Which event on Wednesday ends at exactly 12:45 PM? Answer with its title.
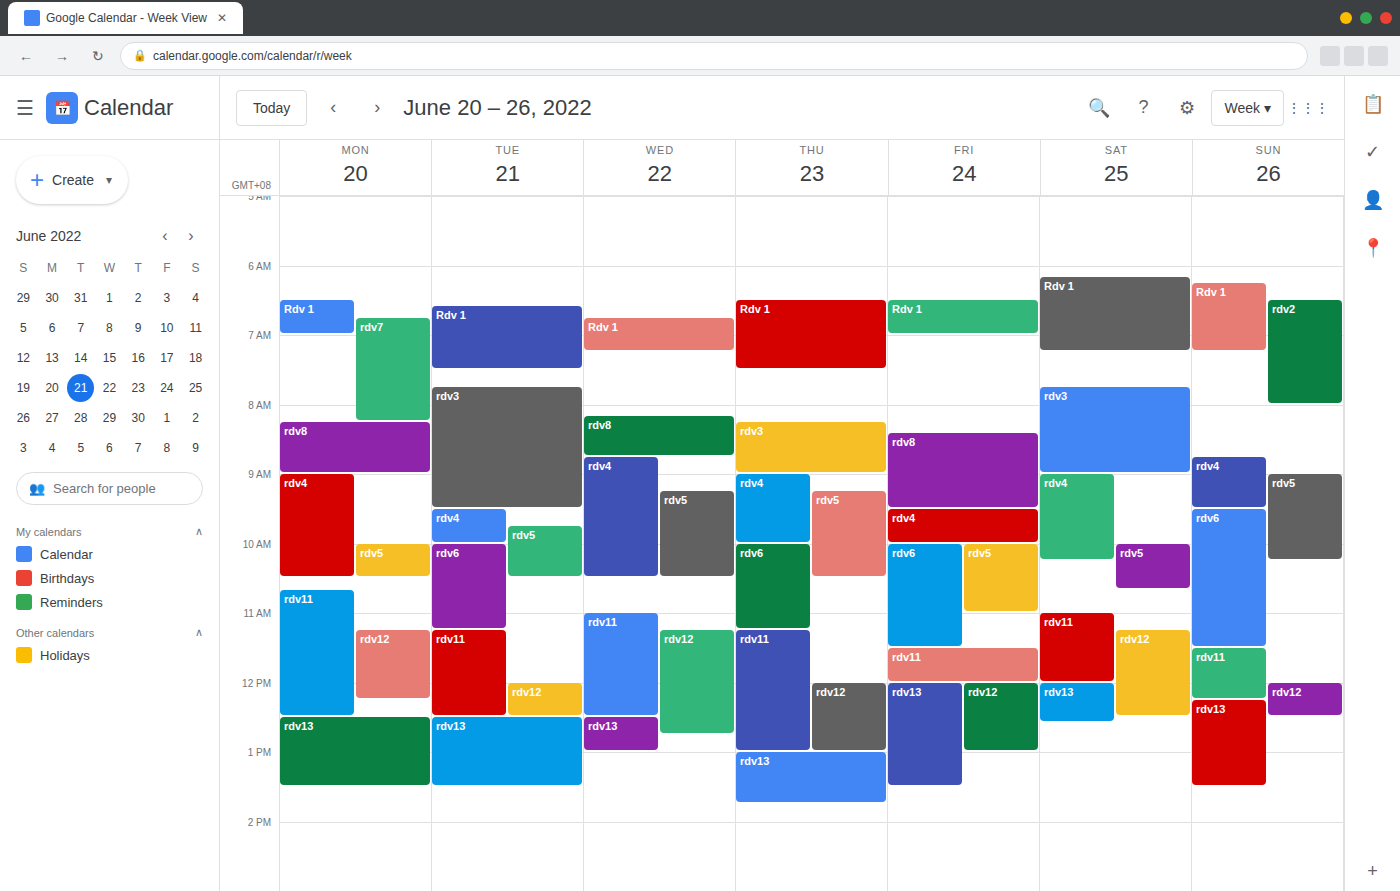
"rdv12"